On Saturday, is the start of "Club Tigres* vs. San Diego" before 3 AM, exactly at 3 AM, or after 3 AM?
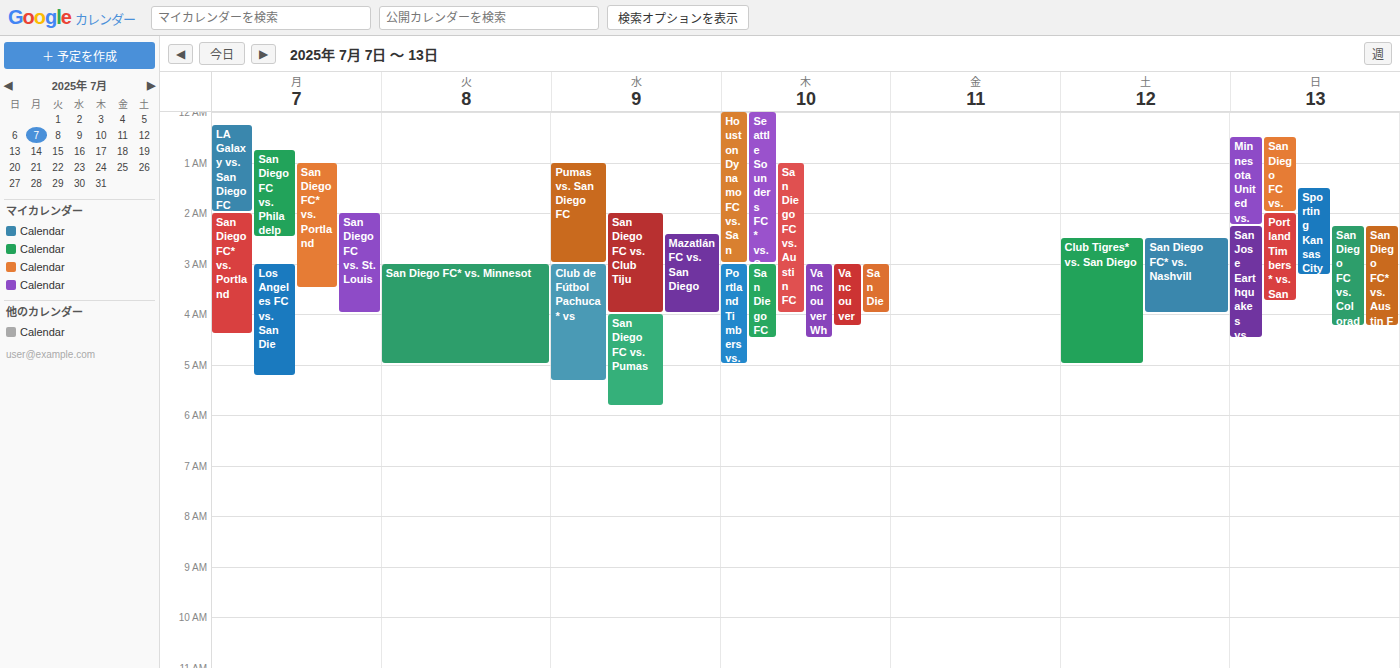
2:30 AM -- before 3 AM, 30 minutes above the 3 AM line.